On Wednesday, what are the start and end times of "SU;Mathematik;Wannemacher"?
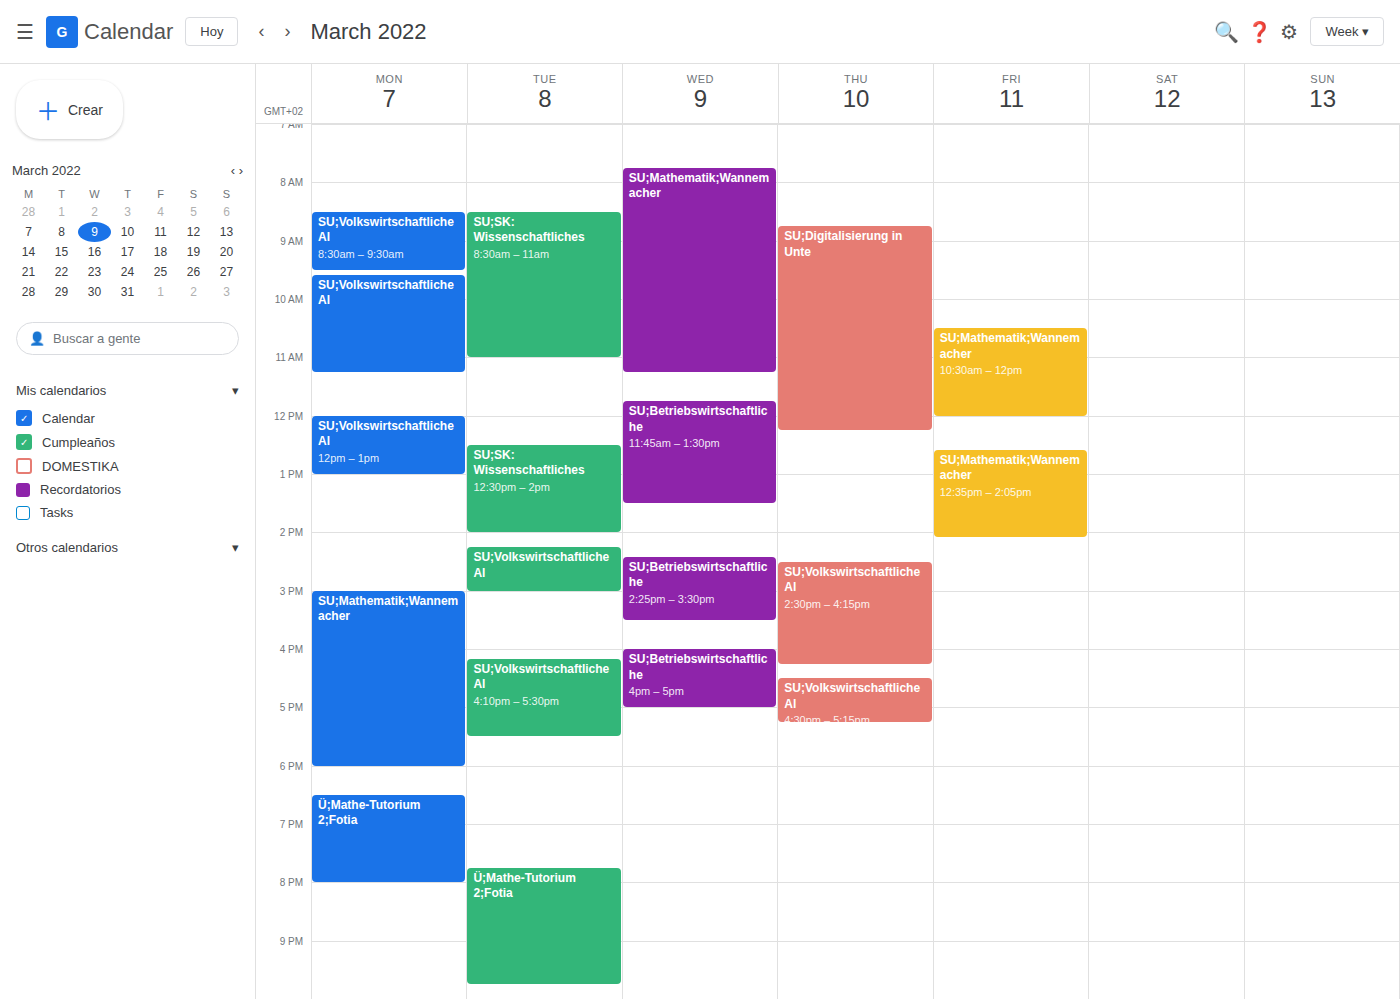
7:45 AM to 11:15 AM